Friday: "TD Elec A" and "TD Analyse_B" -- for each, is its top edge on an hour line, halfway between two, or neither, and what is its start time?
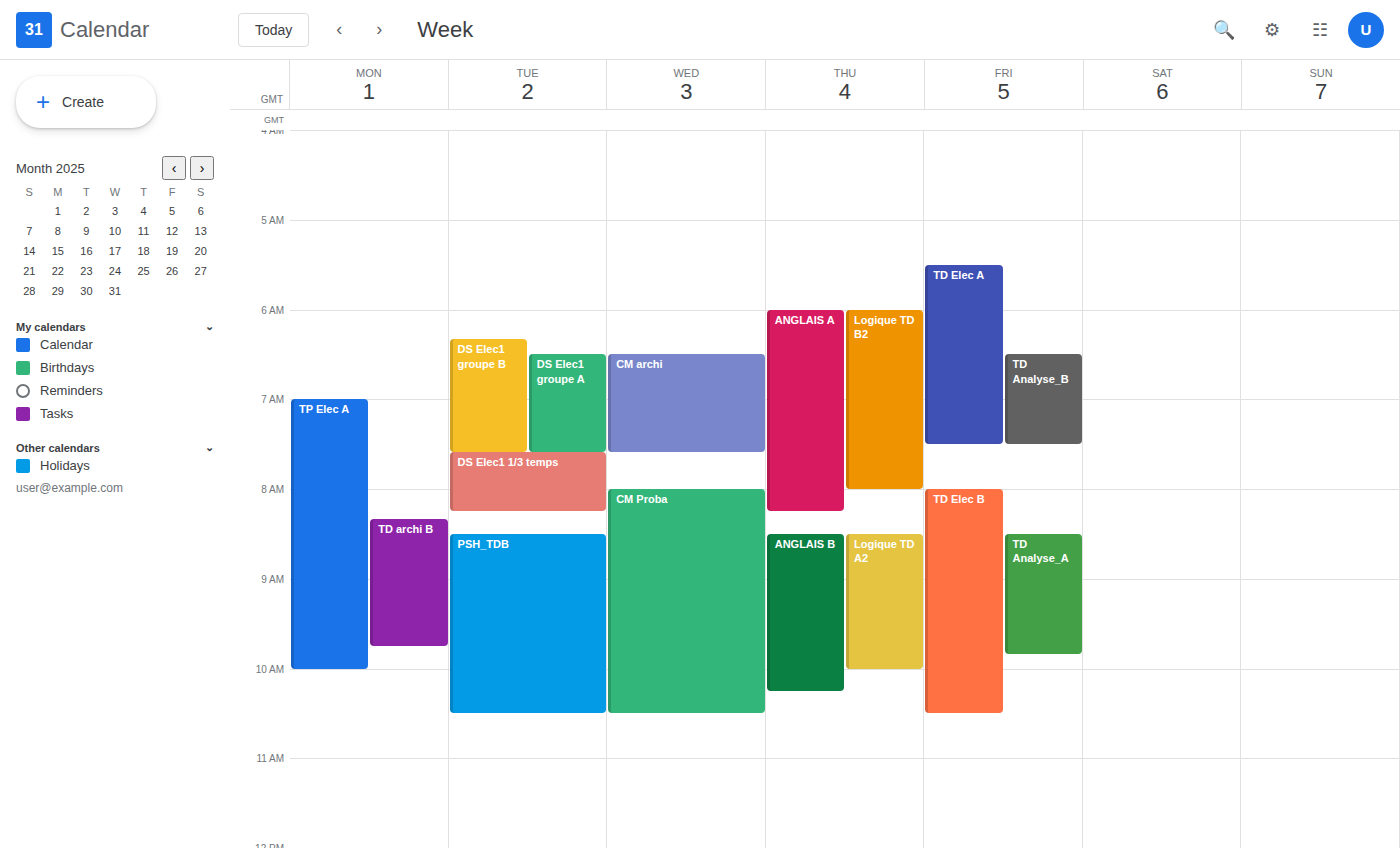
"TD Elec A": 5:30 AM, halfway between the 5 AM and 6 AM lines. "TD Analyse_B": 6:30 AM, halfway between the 6 AM and 7 AM lines.